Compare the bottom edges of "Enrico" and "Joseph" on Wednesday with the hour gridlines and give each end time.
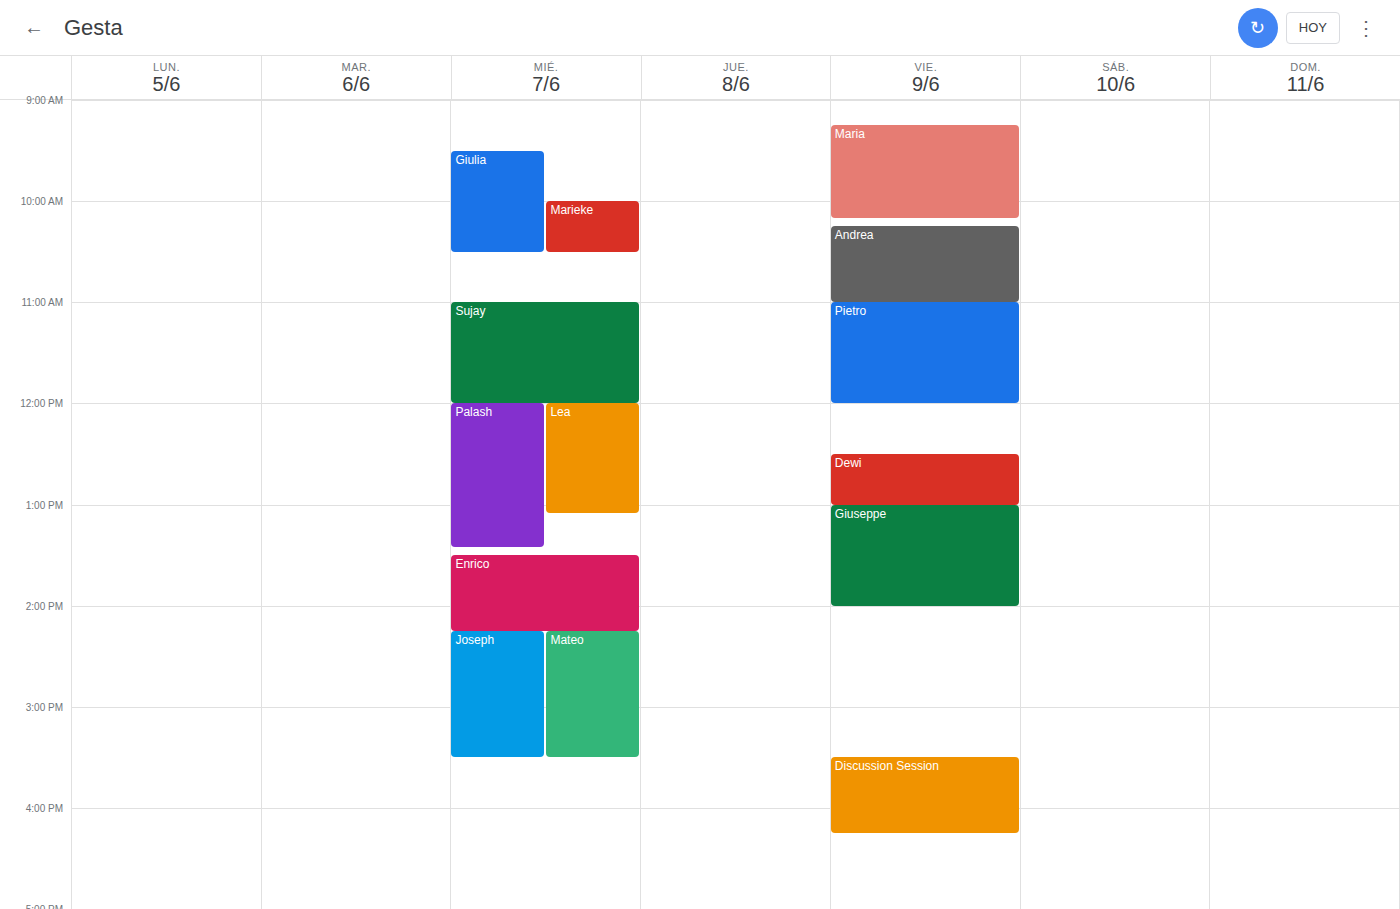
"Enrico": 2:15 PM, neither: a quarter of the way from the 2 PM line to the 3 PM line. "Joseph": 3:30 PM, halfway between the 3 PM and 4 PM lines.